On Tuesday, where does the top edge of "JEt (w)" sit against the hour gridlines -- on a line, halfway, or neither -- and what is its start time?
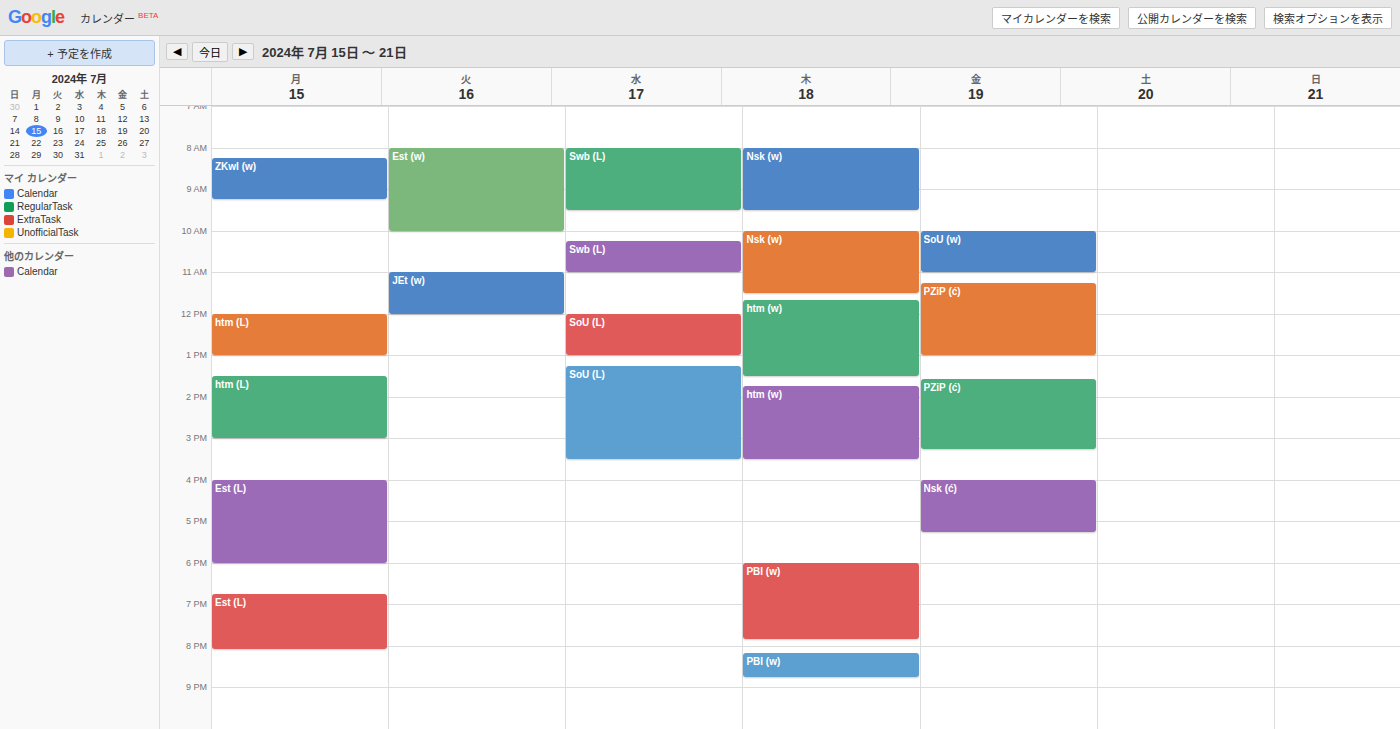
11:00 -- exactly on the 11:00 line.